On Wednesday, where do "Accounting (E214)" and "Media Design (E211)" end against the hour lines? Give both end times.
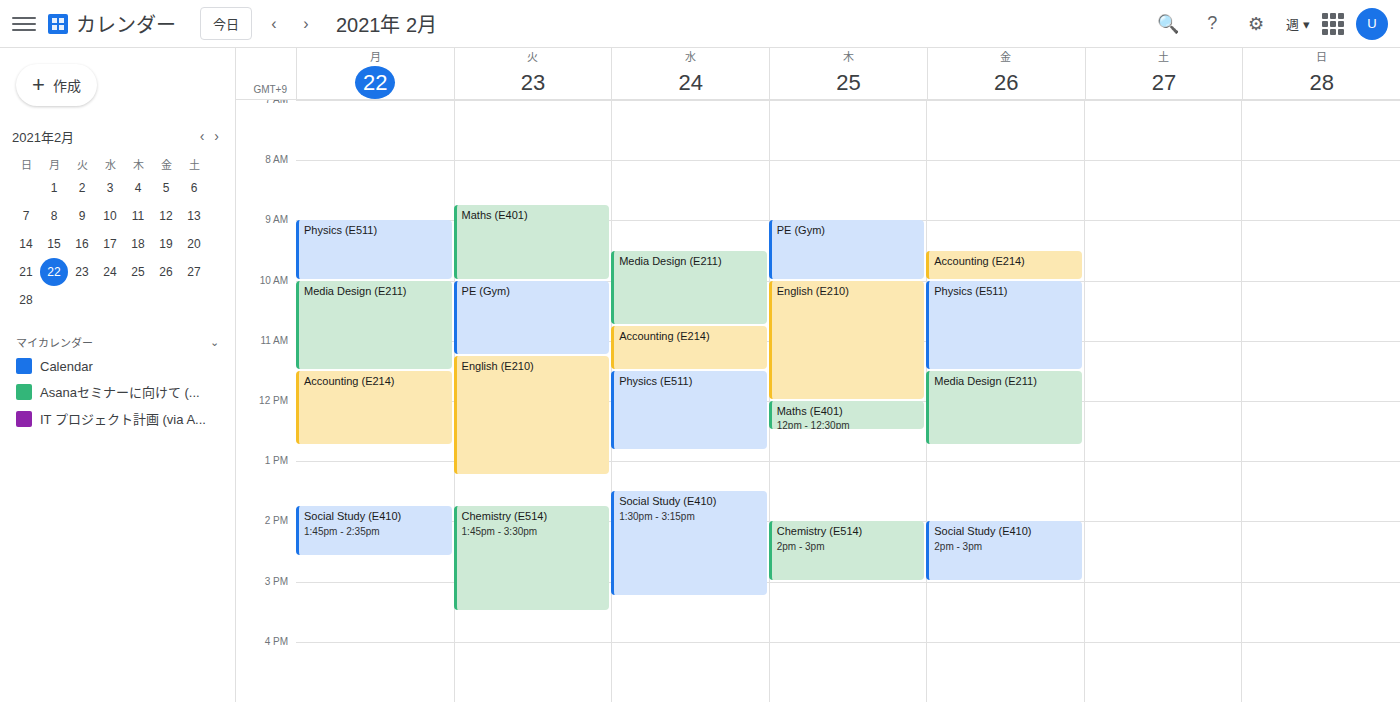
"Accounting (E214)": 11:30 AM, halfway between the 11 AM and 12 PM lines. "Media Design (E211)": 10:45 AM, neither: three quarters of the way from the 10 AM line to the 11 AM line.